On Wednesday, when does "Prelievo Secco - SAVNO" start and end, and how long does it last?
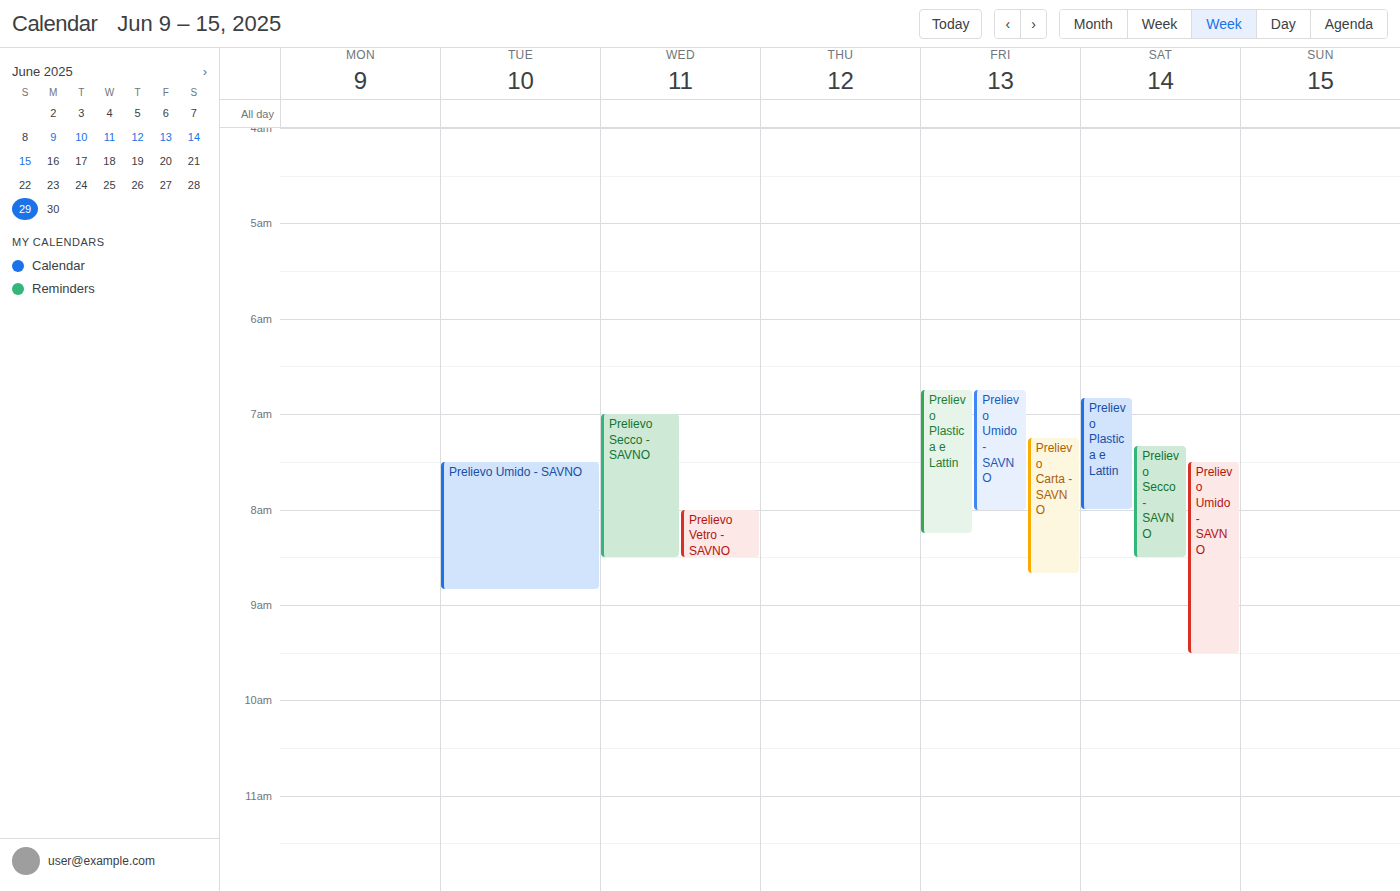
7:00 AM to 8:30 AM, 1 hour 30 minutes